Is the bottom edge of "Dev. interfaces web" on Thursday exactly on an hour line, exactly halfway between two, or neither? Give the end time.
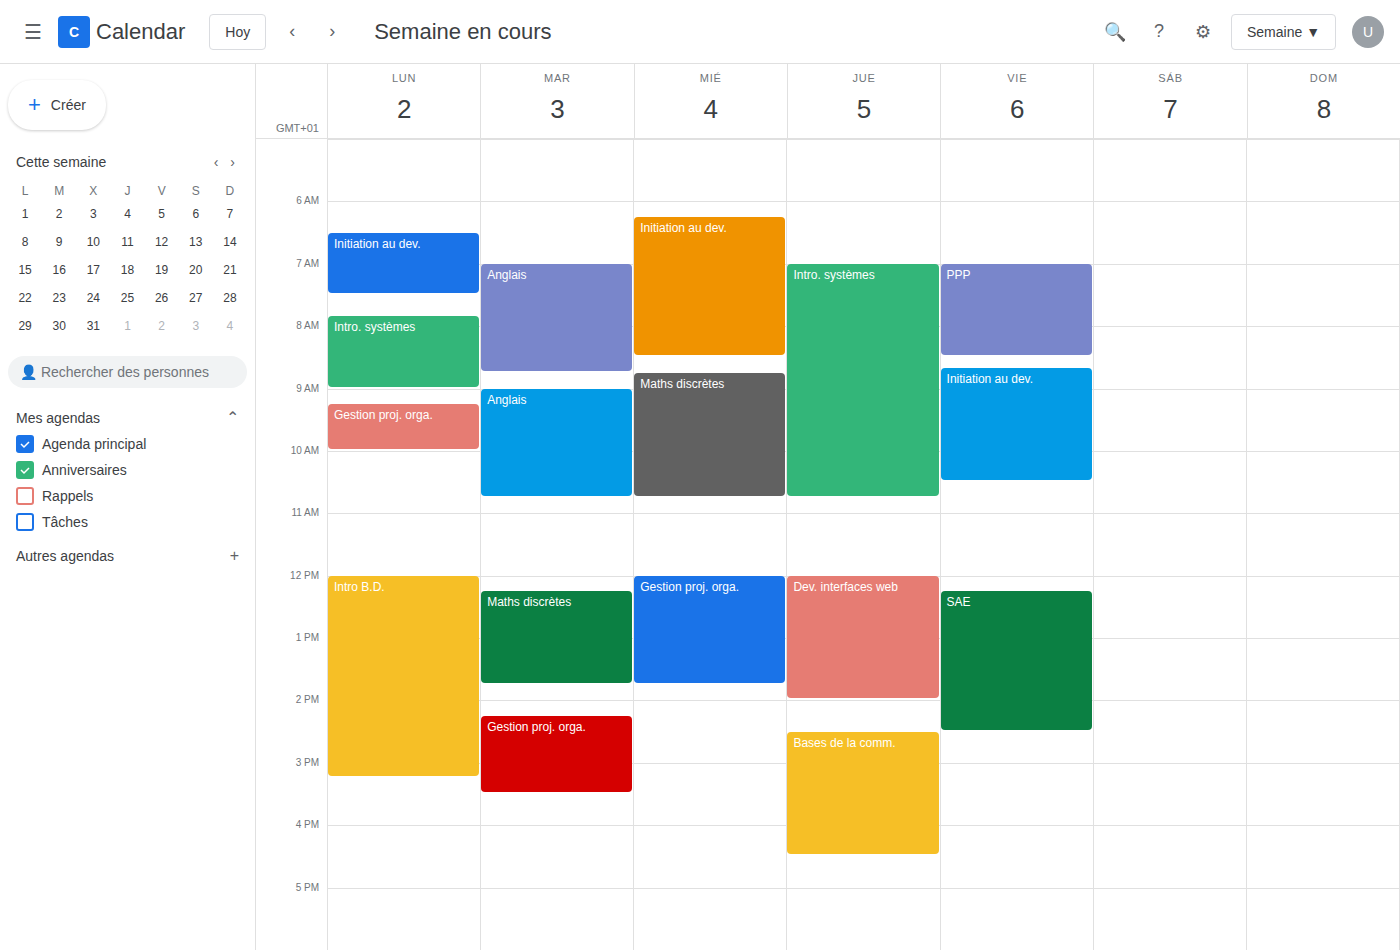
2:00 PM -- exactly on the 2 PM line.